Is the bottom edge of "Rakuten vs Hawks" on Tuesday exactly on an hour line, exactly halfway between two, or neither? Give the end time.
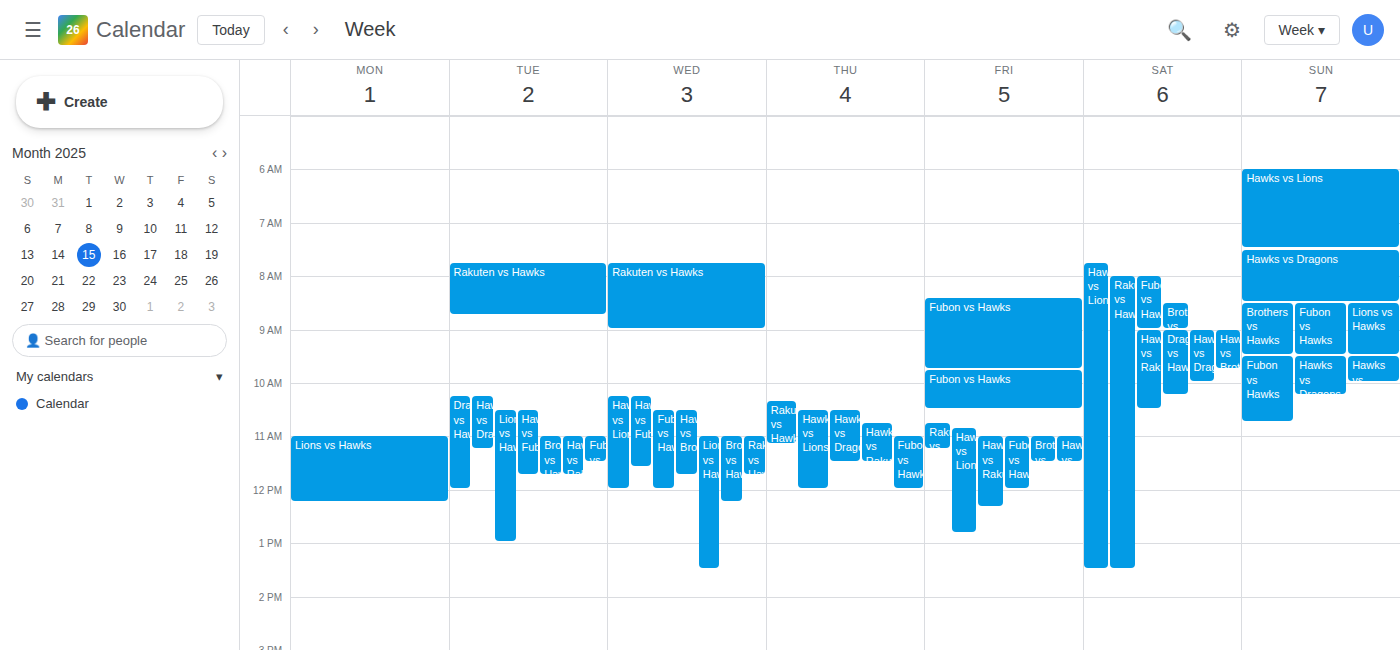
8:45 AM -- neither: three quarters of the way from the 8 AM line to the 9 AM line.